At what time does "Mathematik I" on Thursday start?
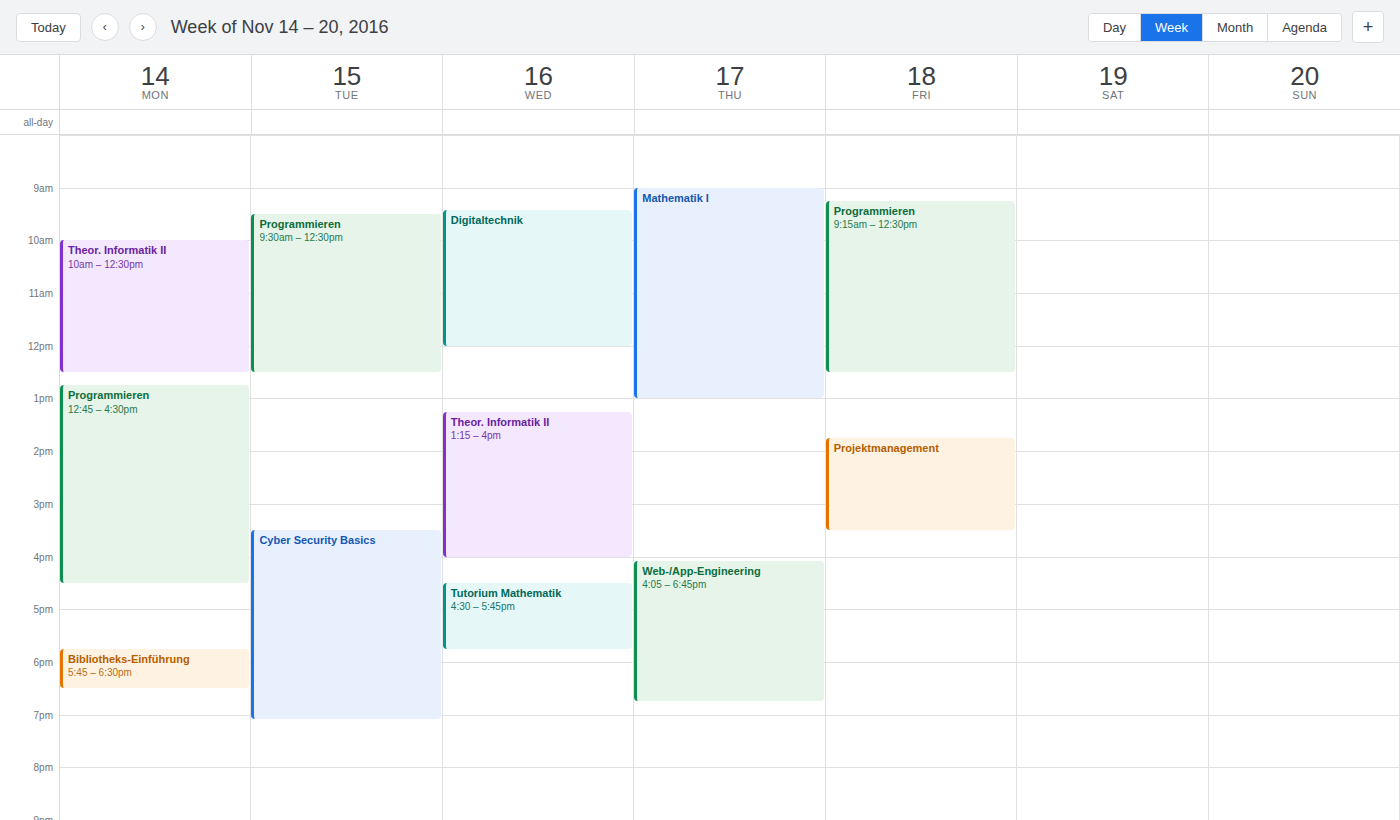
9:00 AM